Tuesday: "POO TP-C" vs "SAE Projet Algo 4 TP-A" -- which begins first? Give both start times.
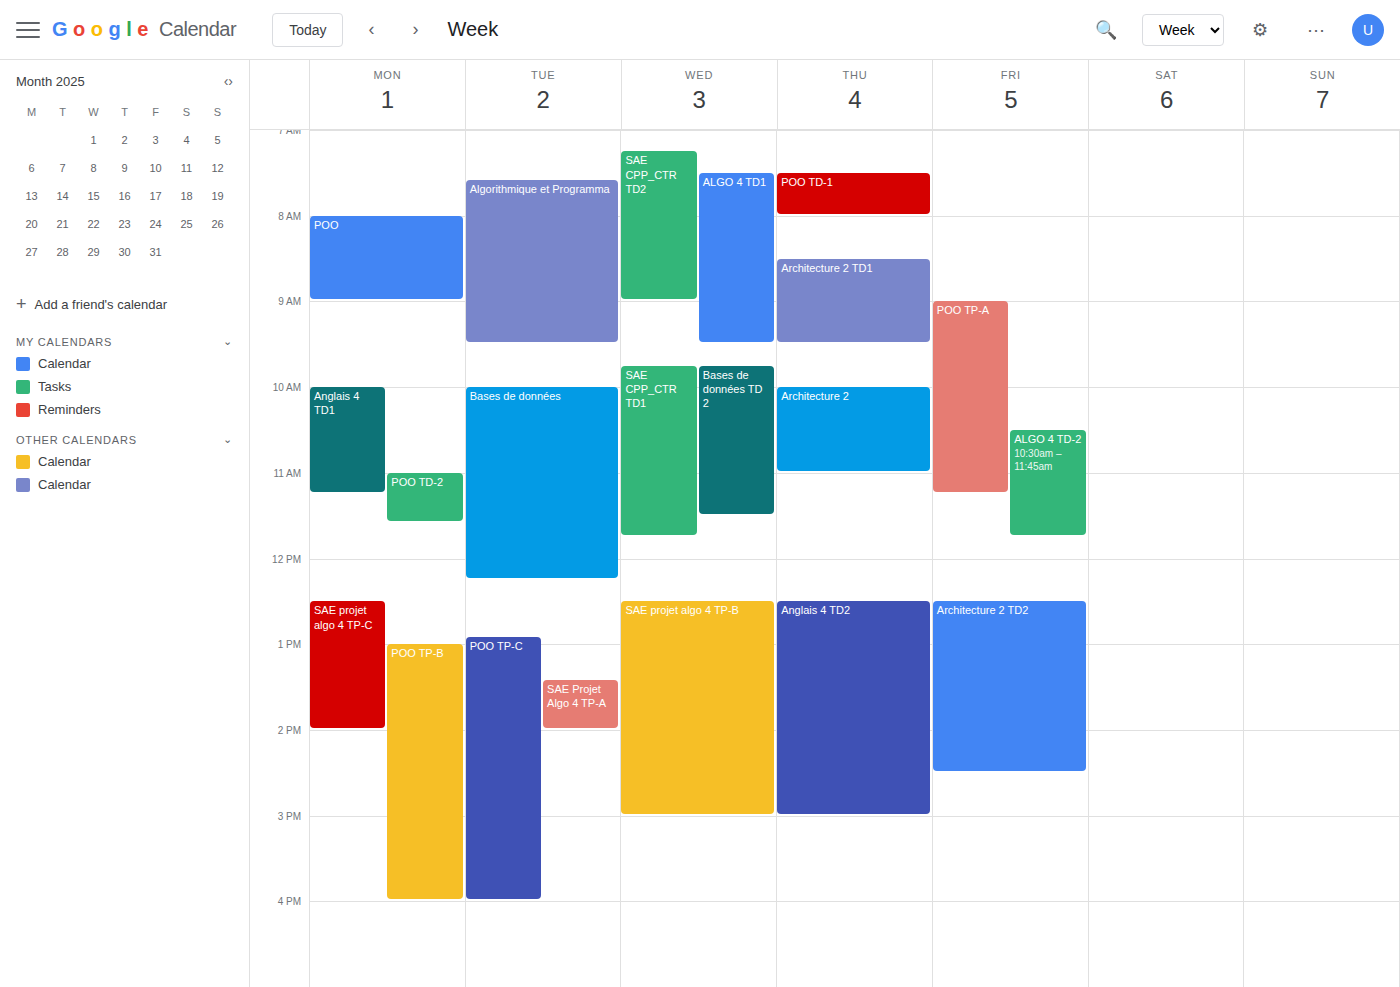
"POO TP-C" 12:55 PM; "SAE Projet Algo 4 TP-A" 1:25 PM.